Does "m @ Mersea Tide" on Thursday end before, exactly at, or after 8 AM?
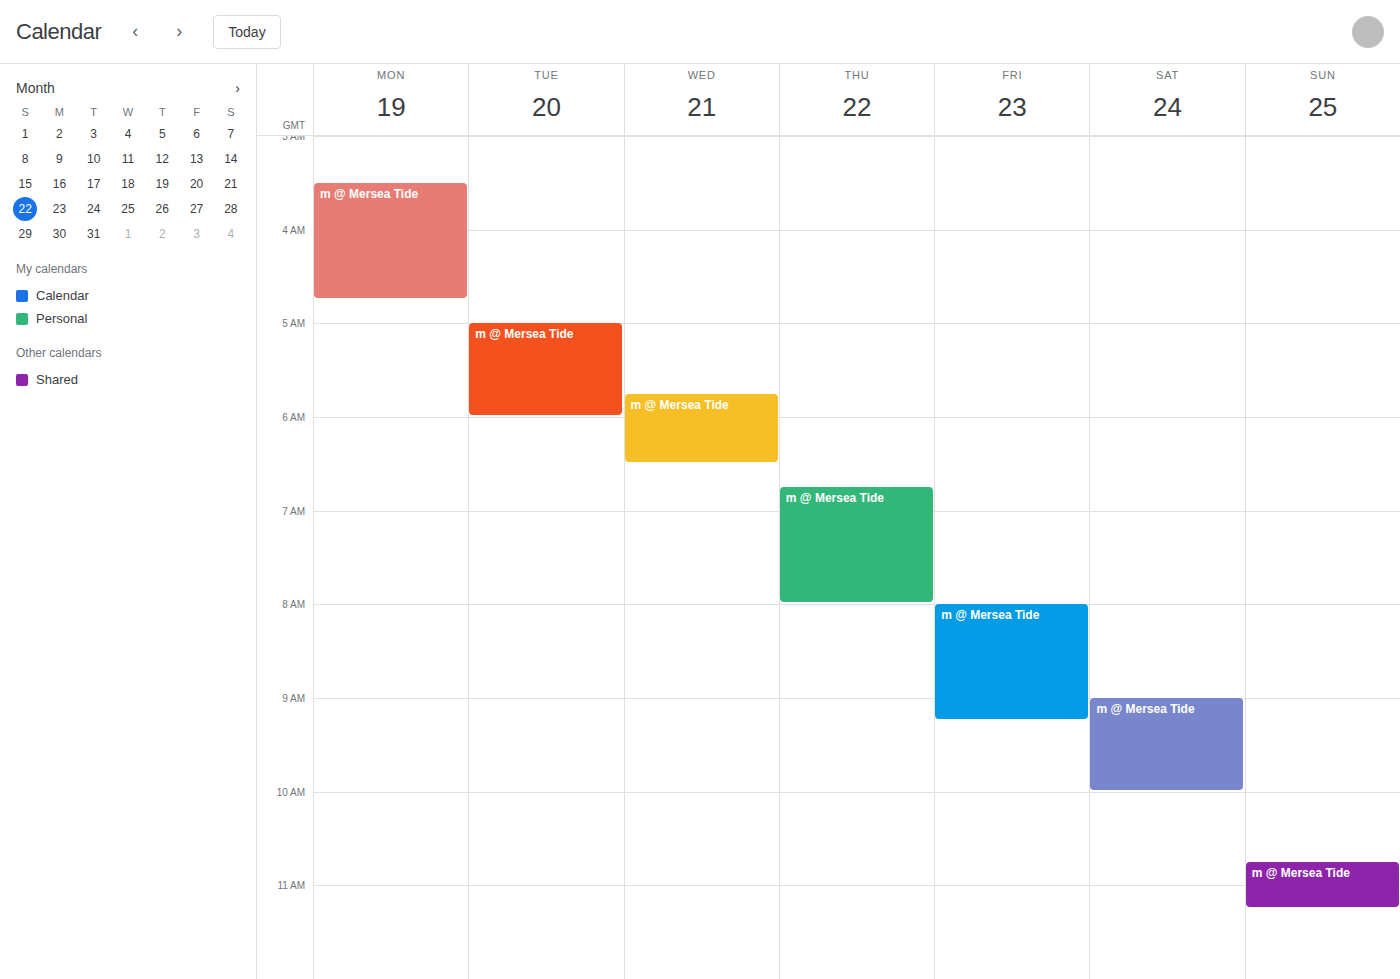
8:00 AM -- exactly at 8 AM, on the 8 AM line.